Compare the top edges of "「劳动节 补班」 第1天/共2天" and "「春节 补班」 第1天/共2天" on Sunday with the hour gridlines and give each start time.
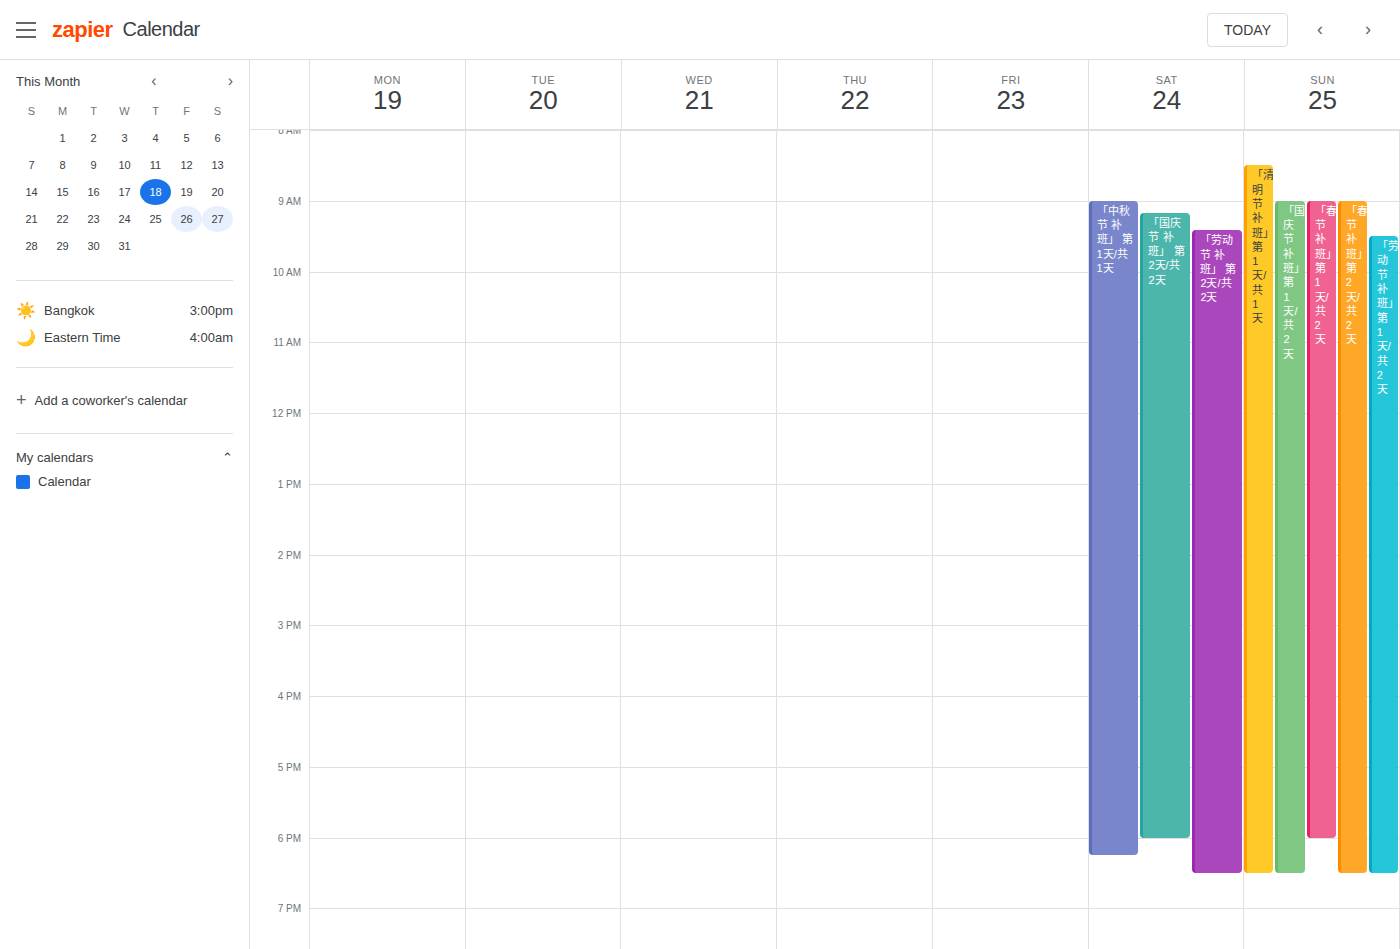
"「劳动节 补班」 第1天/共2天": 9:30 AM, halfway between the 9 AM and 10 AM lines. "「春节 补班」 第1天/共2天": 9:00 AM, exactly on the 9 AM line.